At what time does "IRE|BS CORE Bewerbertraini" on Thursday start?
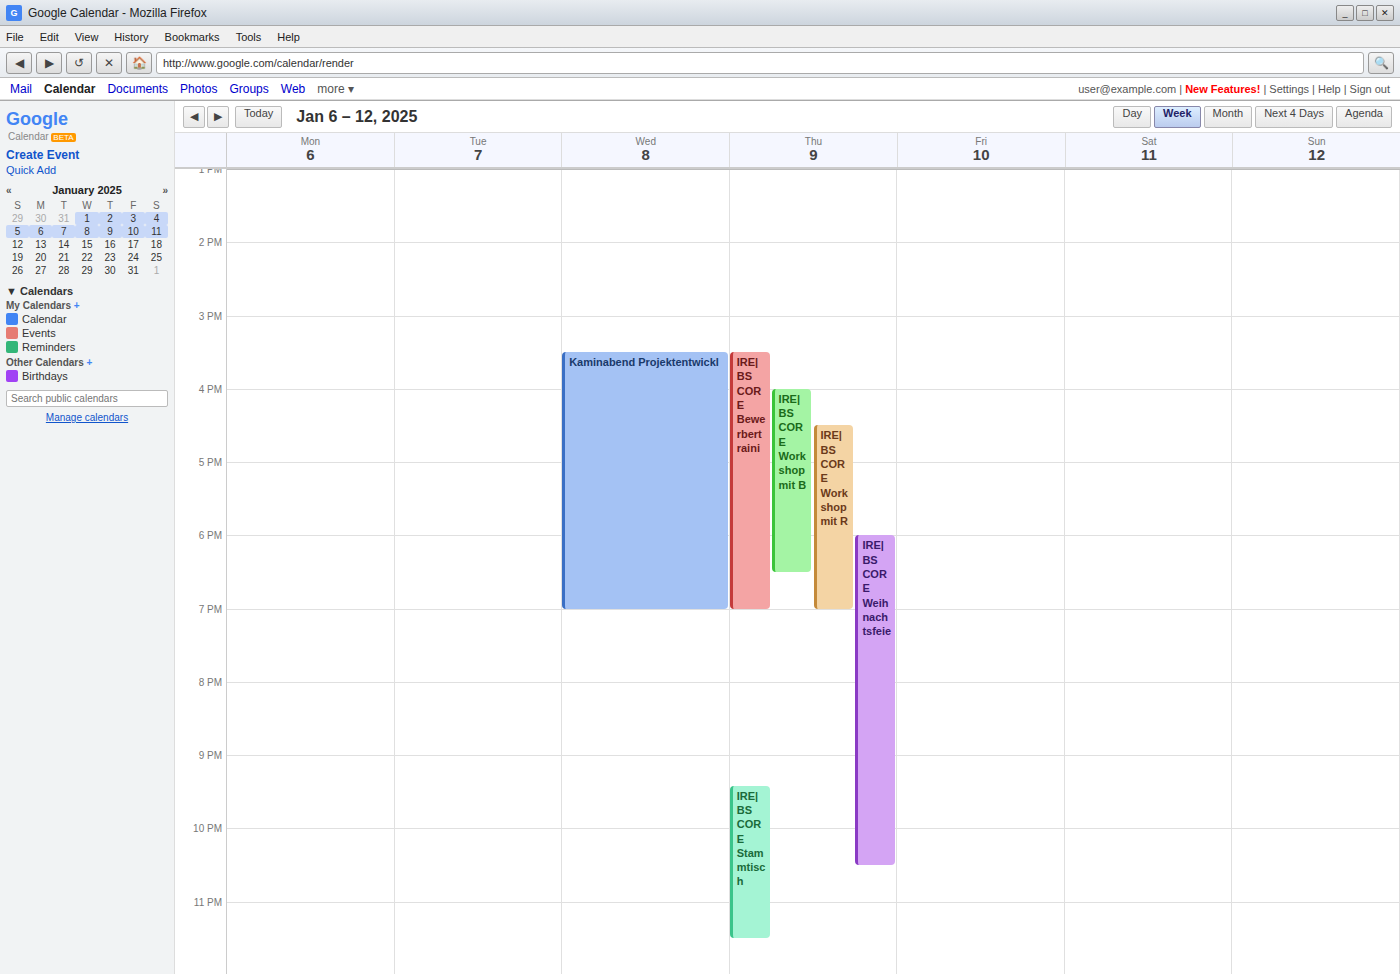
3:30 PM